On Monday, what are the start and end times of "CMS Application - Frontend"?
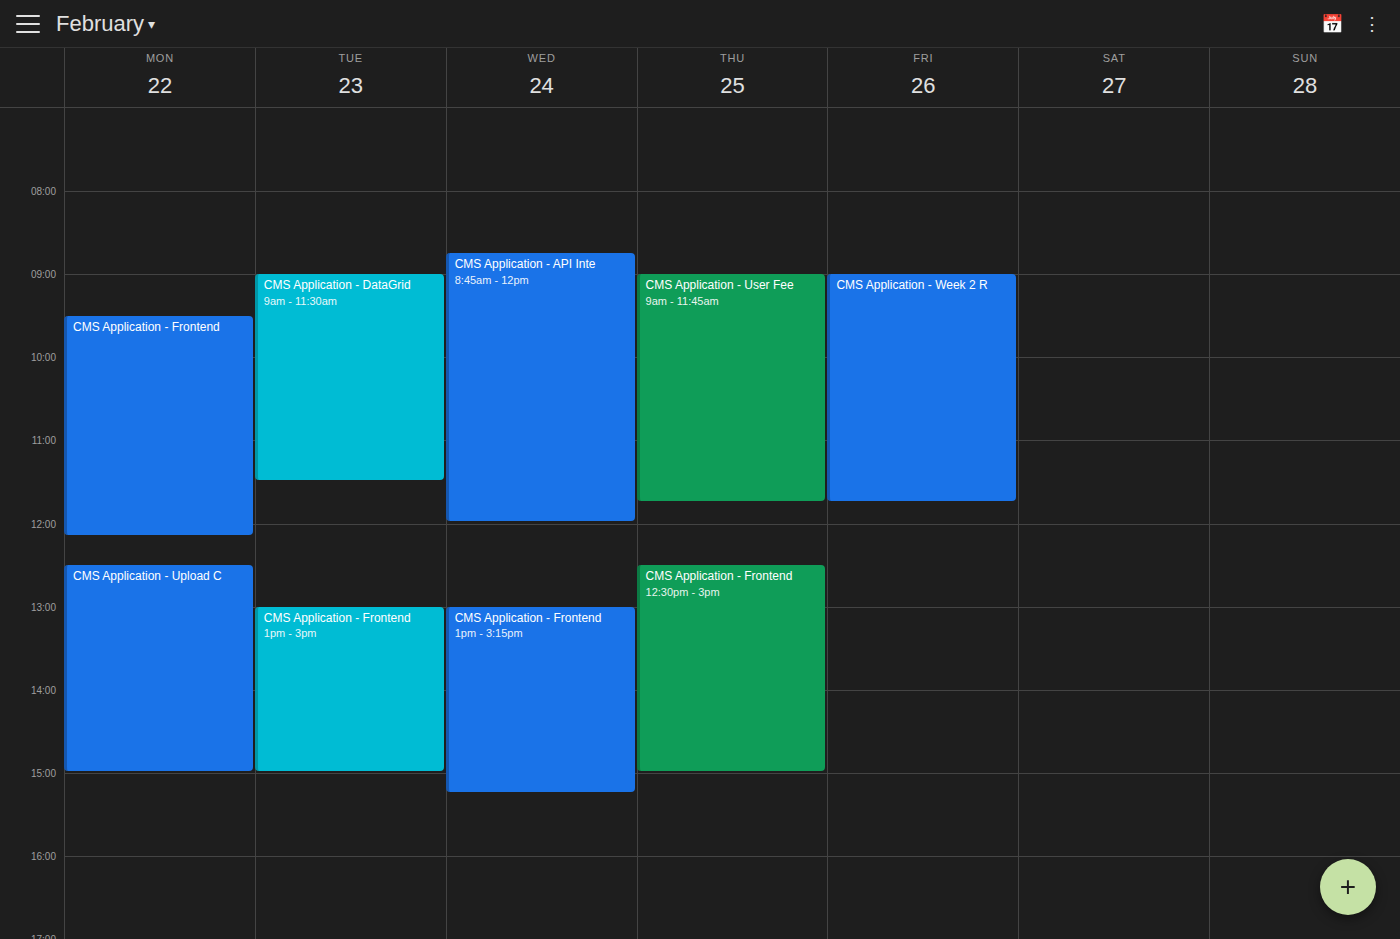
9:30 AM to 12:10 PM